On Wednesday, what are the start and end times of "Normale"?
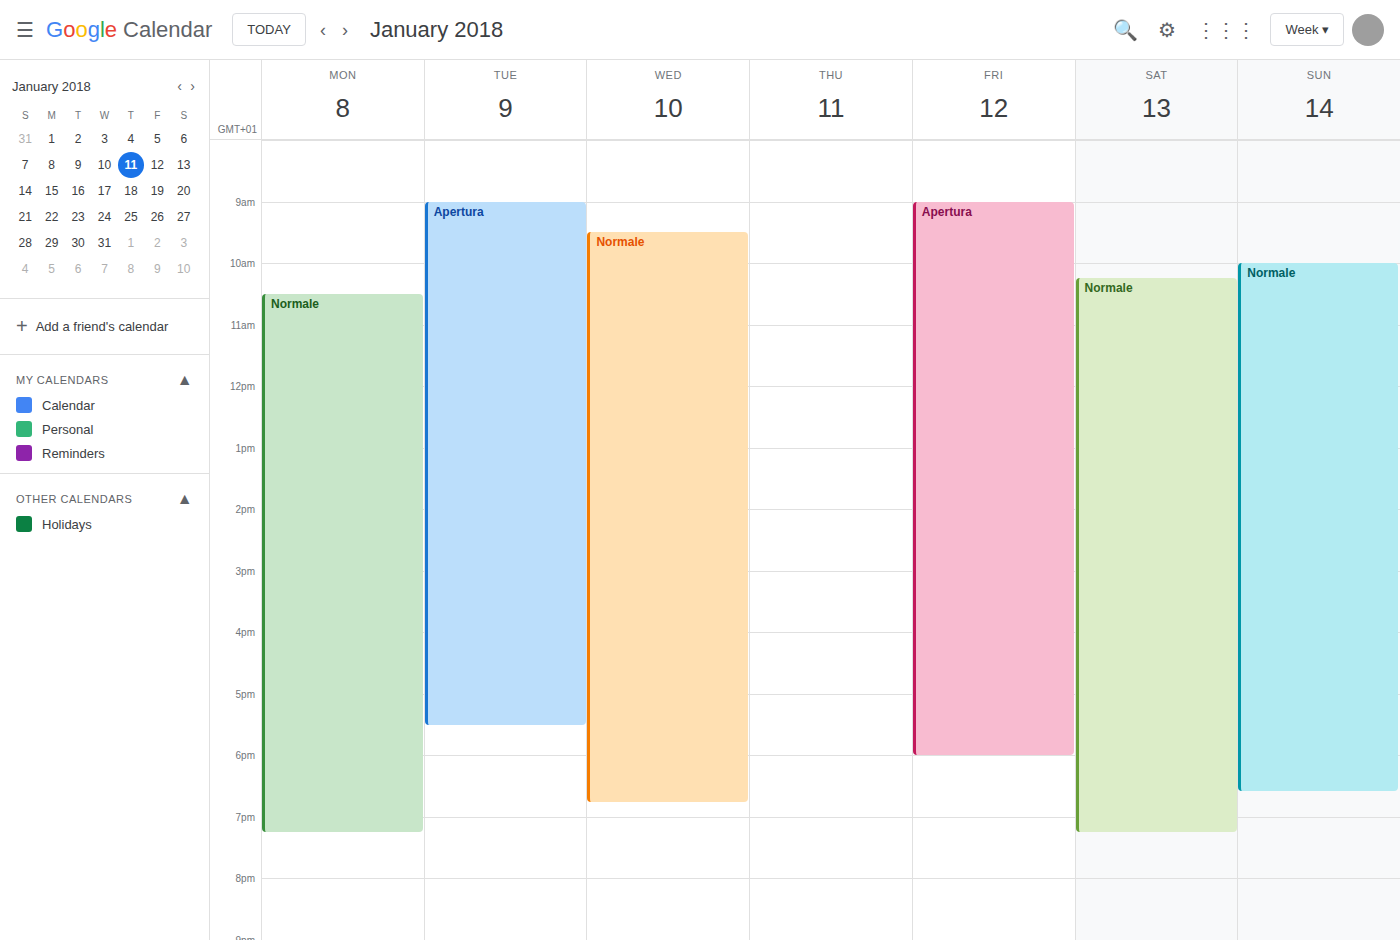
9:30 AM to 6:45 PM